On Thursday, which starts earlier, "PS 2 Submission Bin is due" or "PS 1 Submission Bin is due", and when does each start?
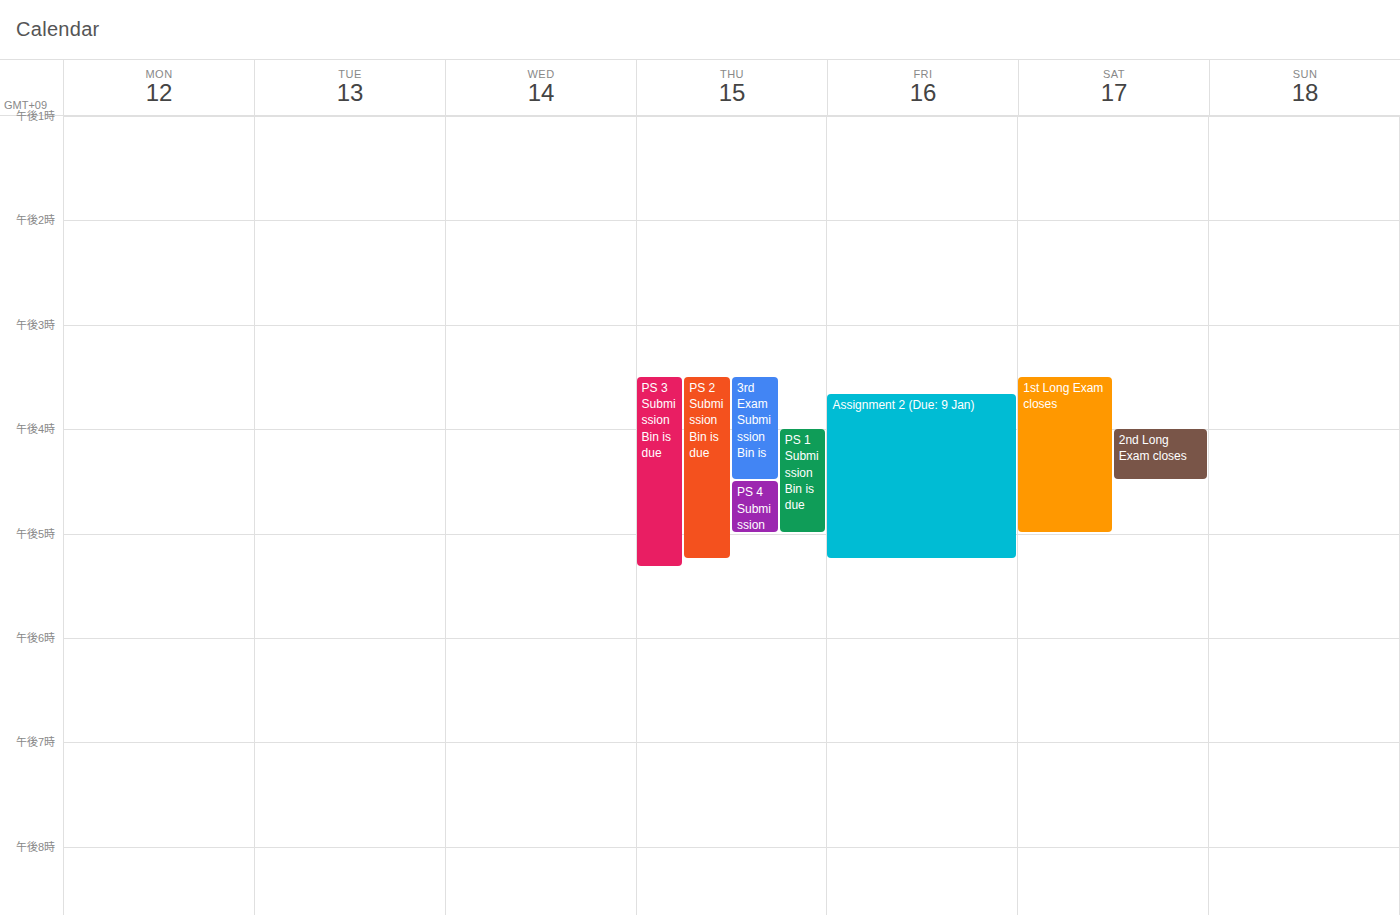
"PS 2 Submission Bin is due" 3:30 PM; "PS 1 Submission Bin is due" 4:00 PM.